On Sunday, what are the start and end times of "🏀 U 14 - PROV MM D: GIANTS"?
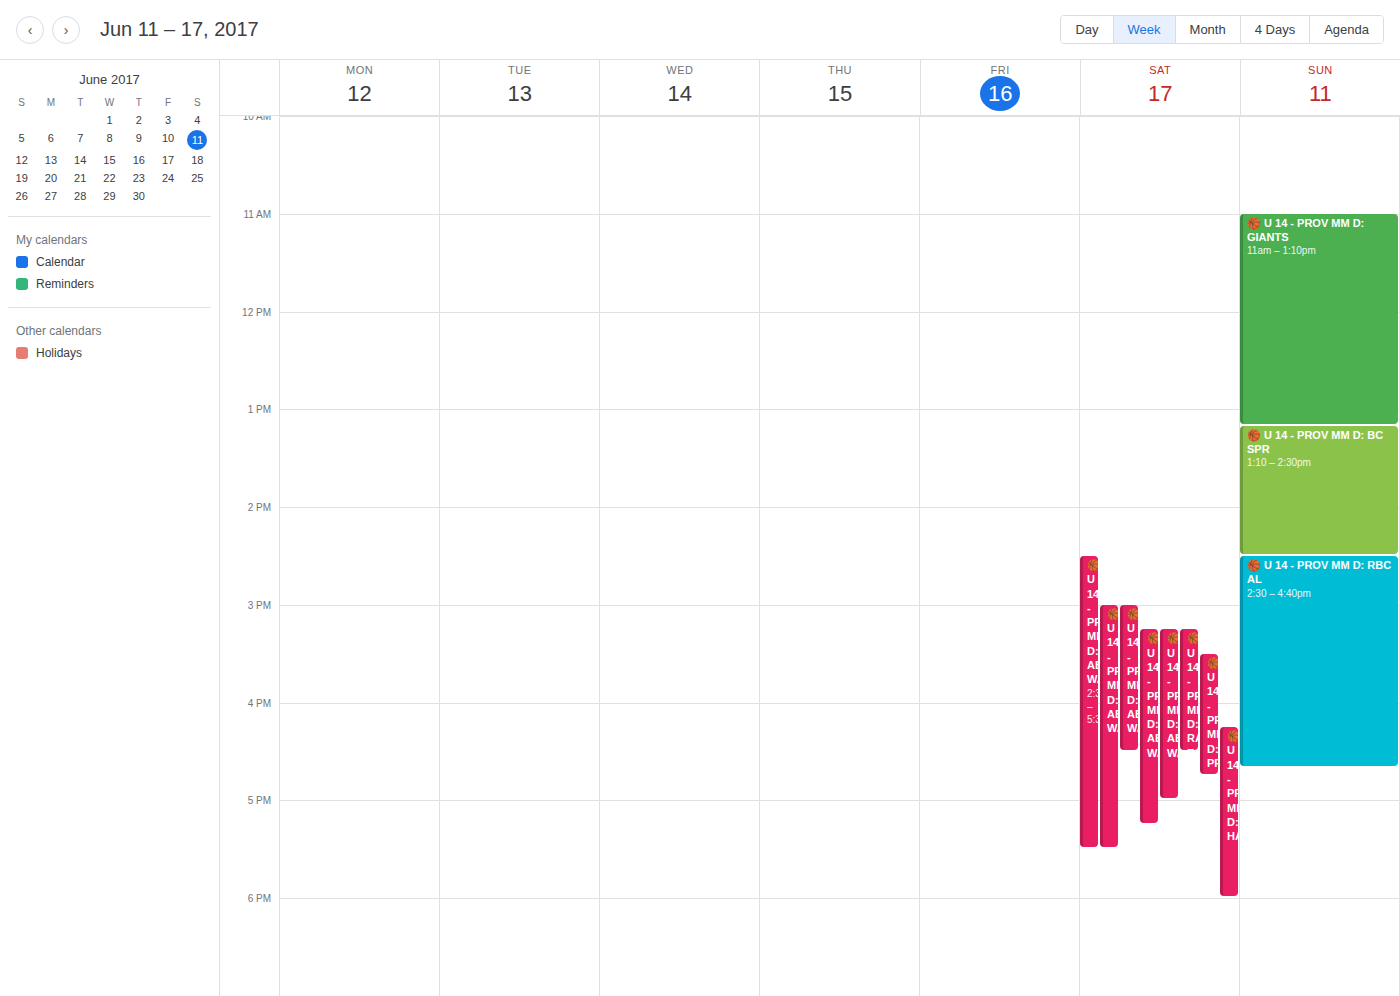
11:00 AM to 1:10 PM